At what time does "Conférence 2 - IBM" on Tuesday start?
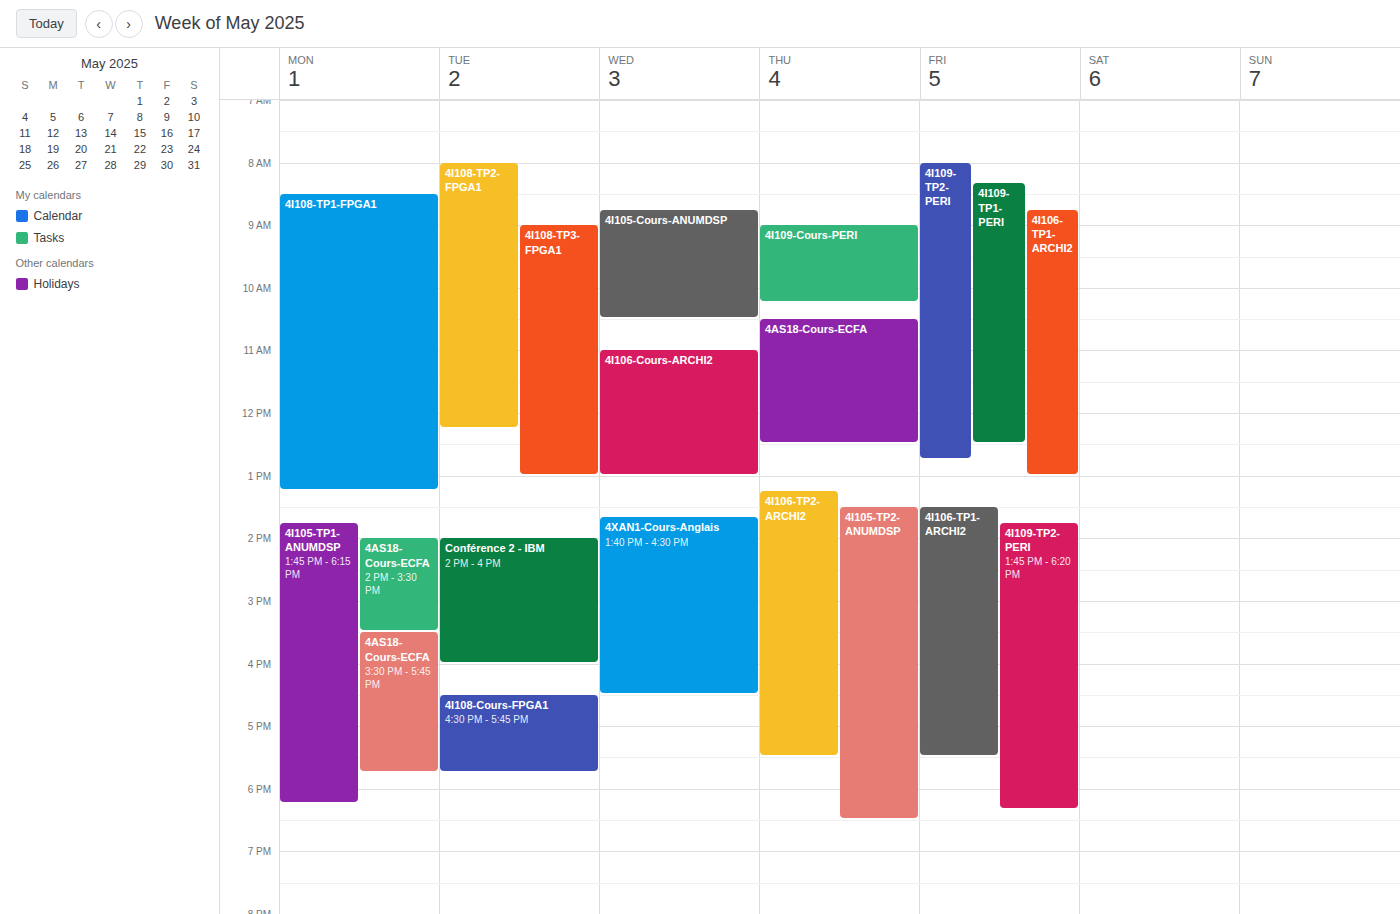
2:00 PM